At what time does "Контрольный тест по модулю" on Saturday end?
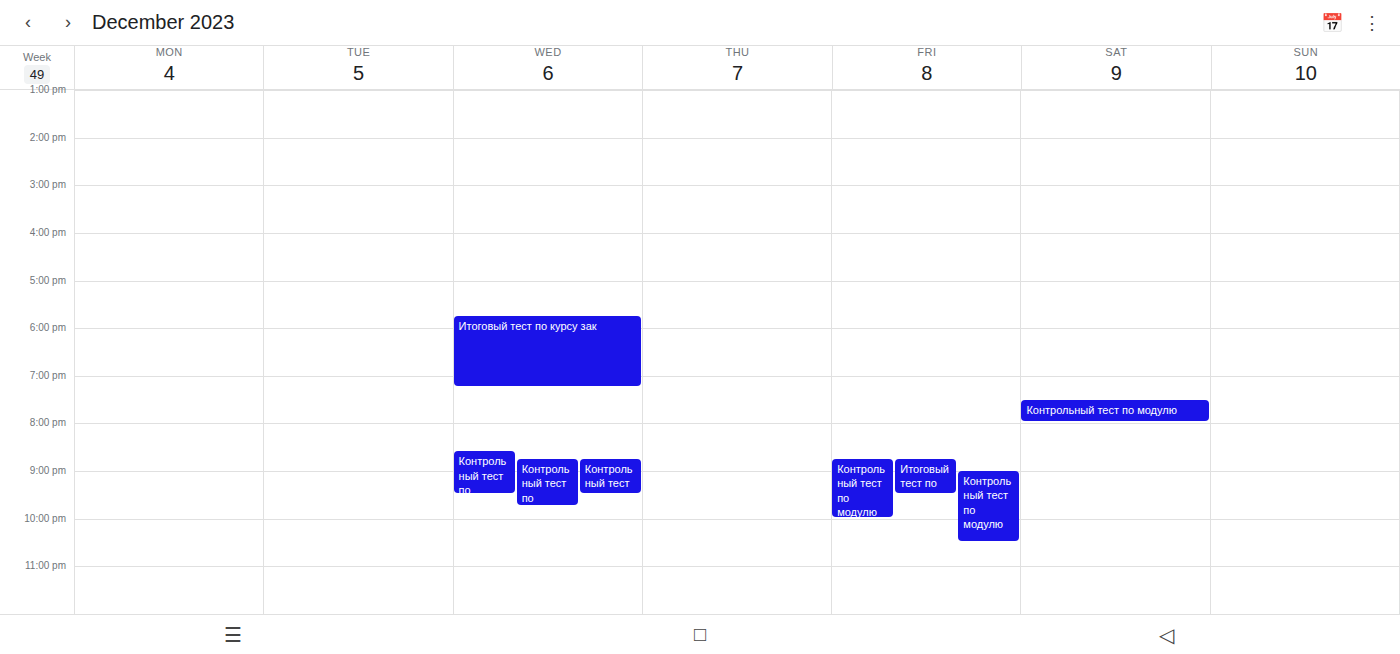
8:00 PM